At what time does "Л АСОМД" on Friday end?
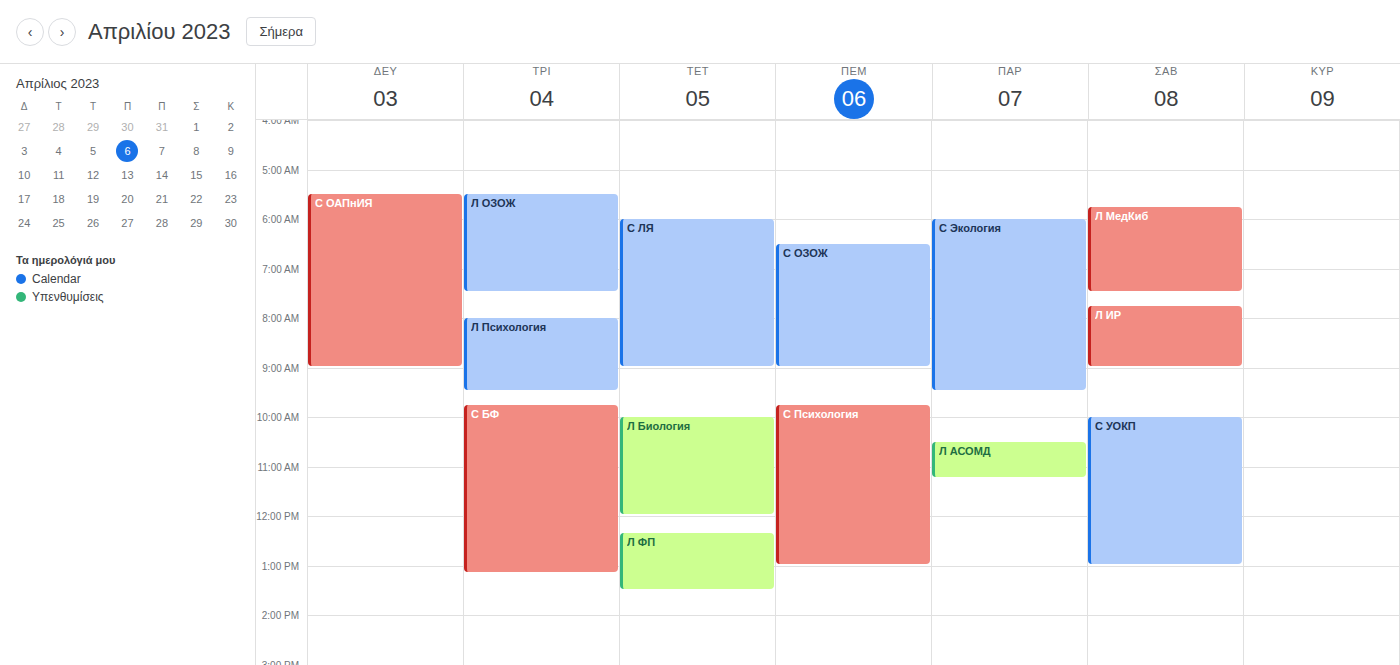
11:15 AM